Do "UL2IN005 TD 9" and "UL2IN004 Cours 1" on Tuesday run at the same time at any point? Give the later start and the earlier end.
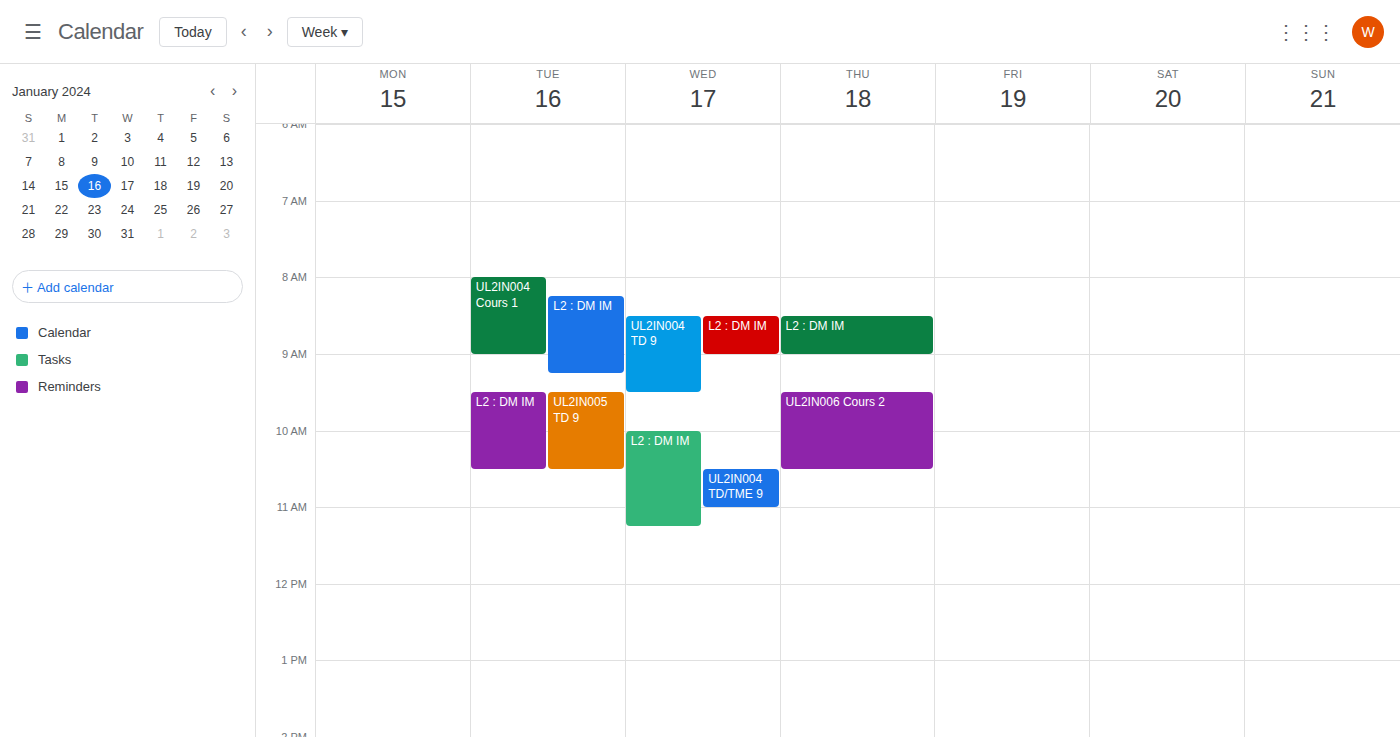
"UL2IN004 Cours 1" ends at 09:00 and "UL2IN005 TD 9" starts at 09:30 -- no overlap.